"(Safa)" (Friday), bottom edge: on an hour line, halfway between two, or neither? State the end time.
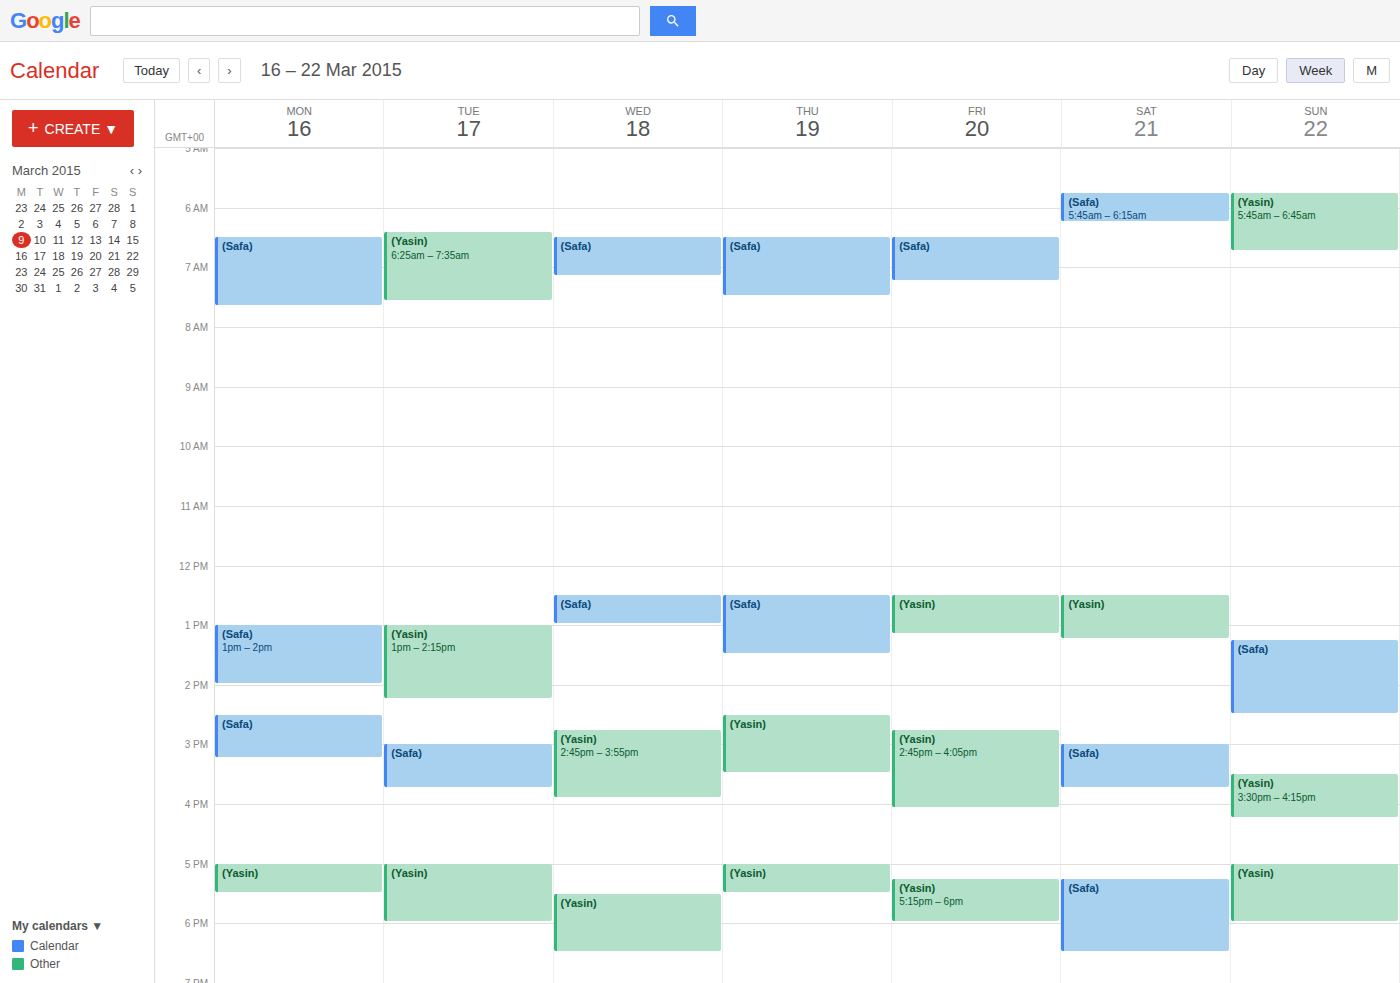
07:15 -- neither: a quarter of the way from the 07:00 line to the 08:00 line.